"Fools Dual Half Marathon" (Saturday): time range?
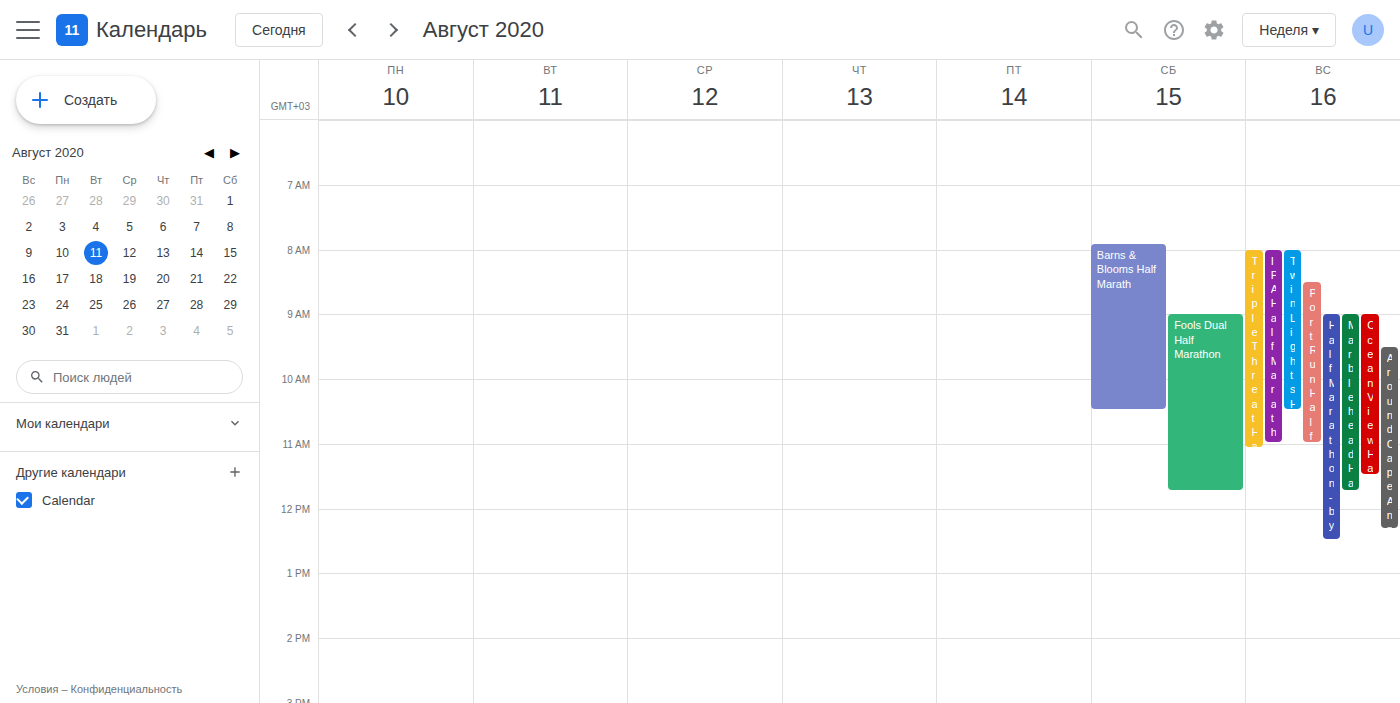
9:00 AM to 11:45 AM